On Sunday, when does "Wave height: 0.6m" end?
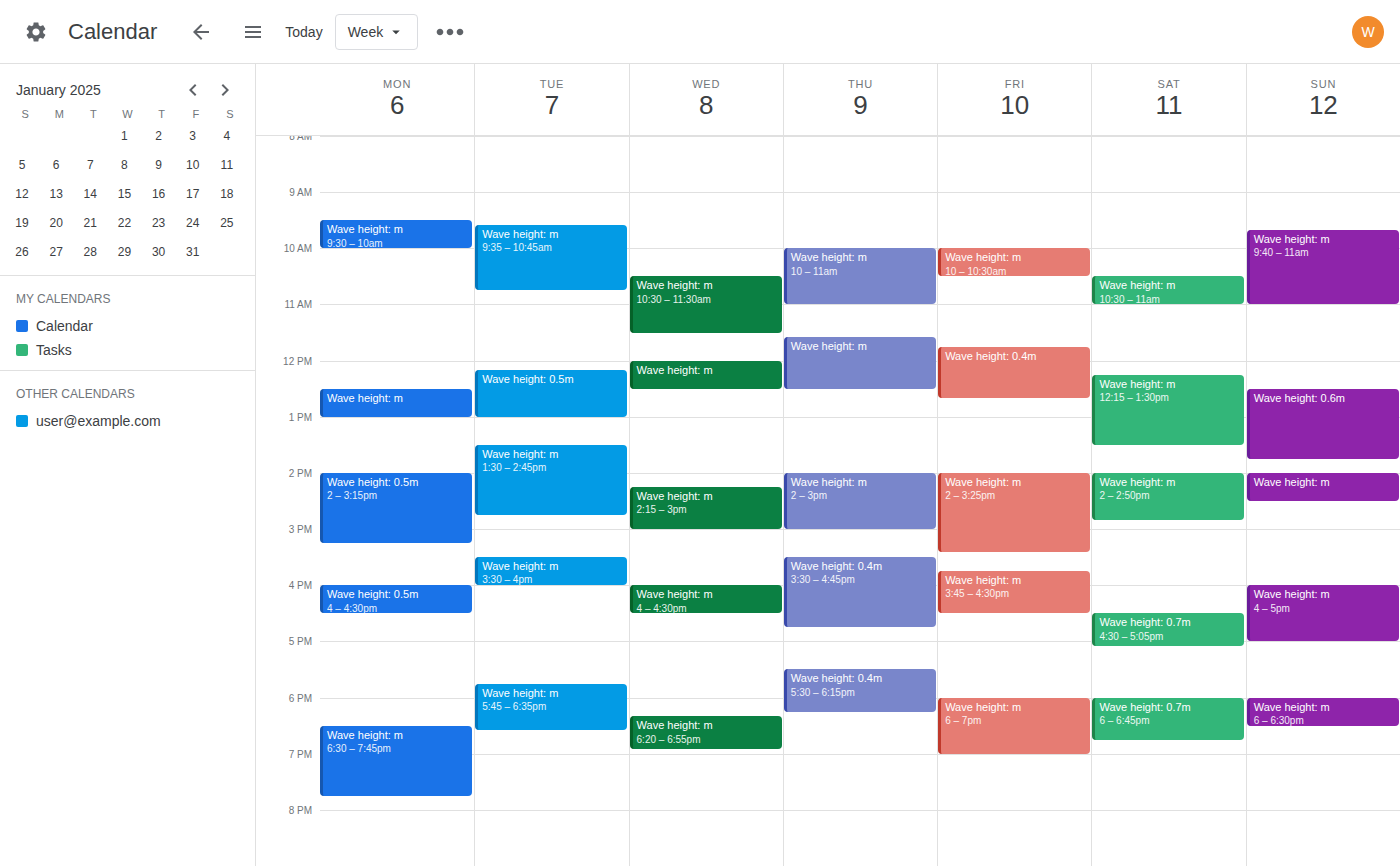
1:45 PM